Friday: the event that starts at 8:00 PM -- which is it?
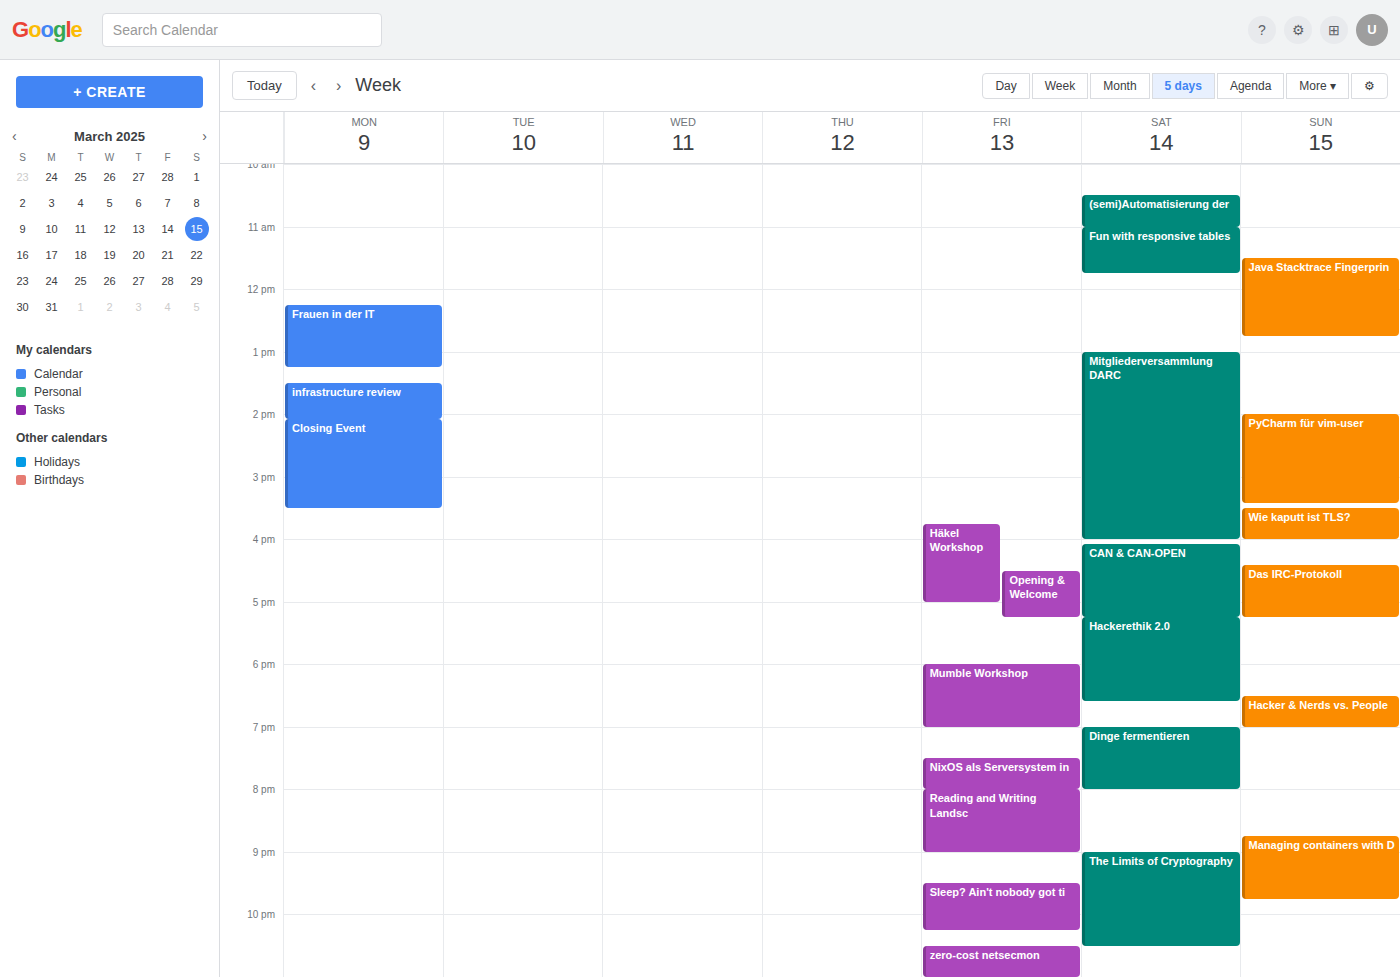
"Reading and Writing Landsc"